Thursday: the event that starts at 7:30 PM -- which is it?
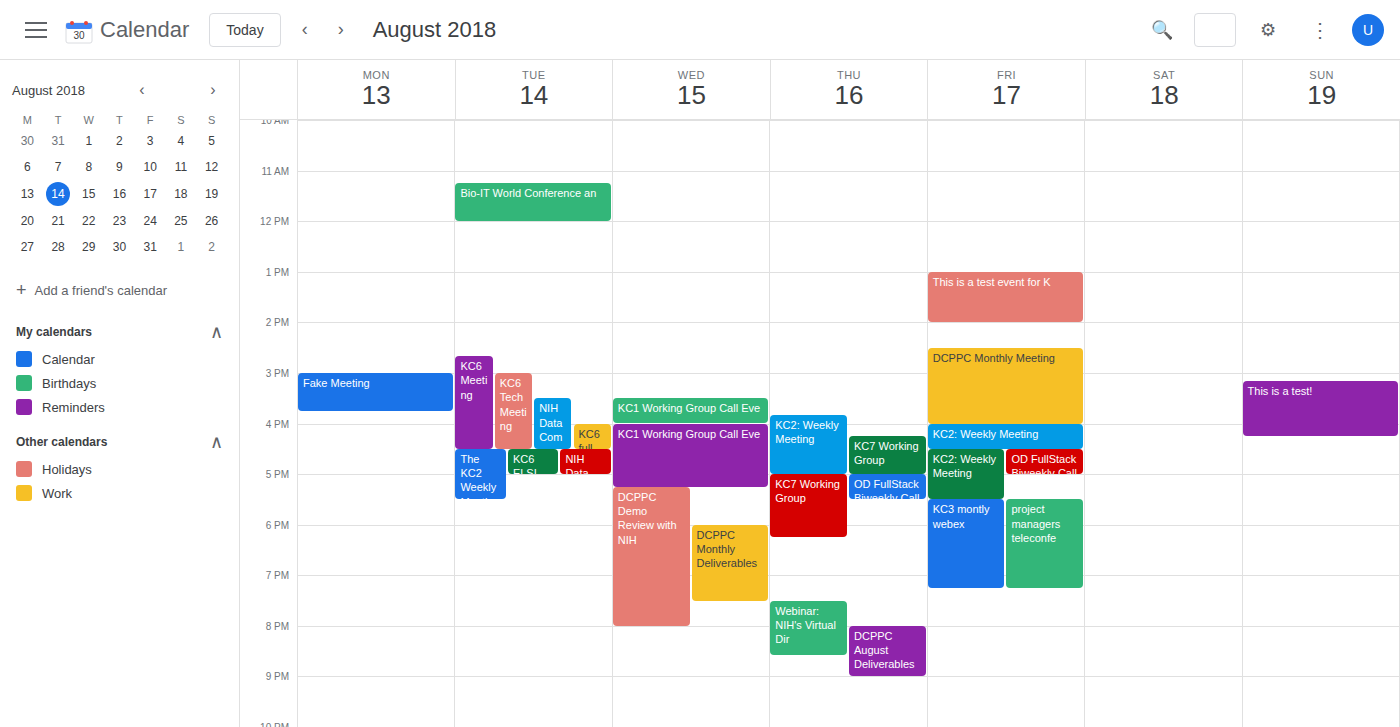
"Webinar: NIH's Virtual Dir"